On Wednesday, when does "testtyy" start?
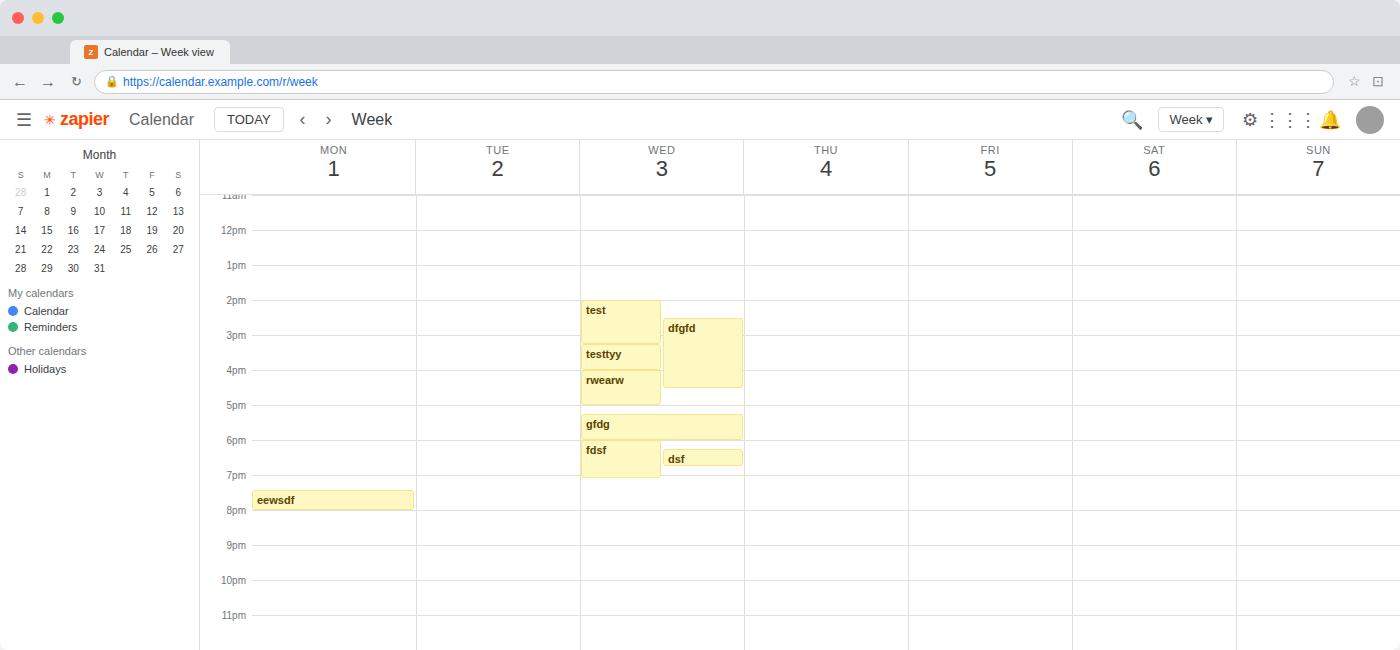
3:15 PM